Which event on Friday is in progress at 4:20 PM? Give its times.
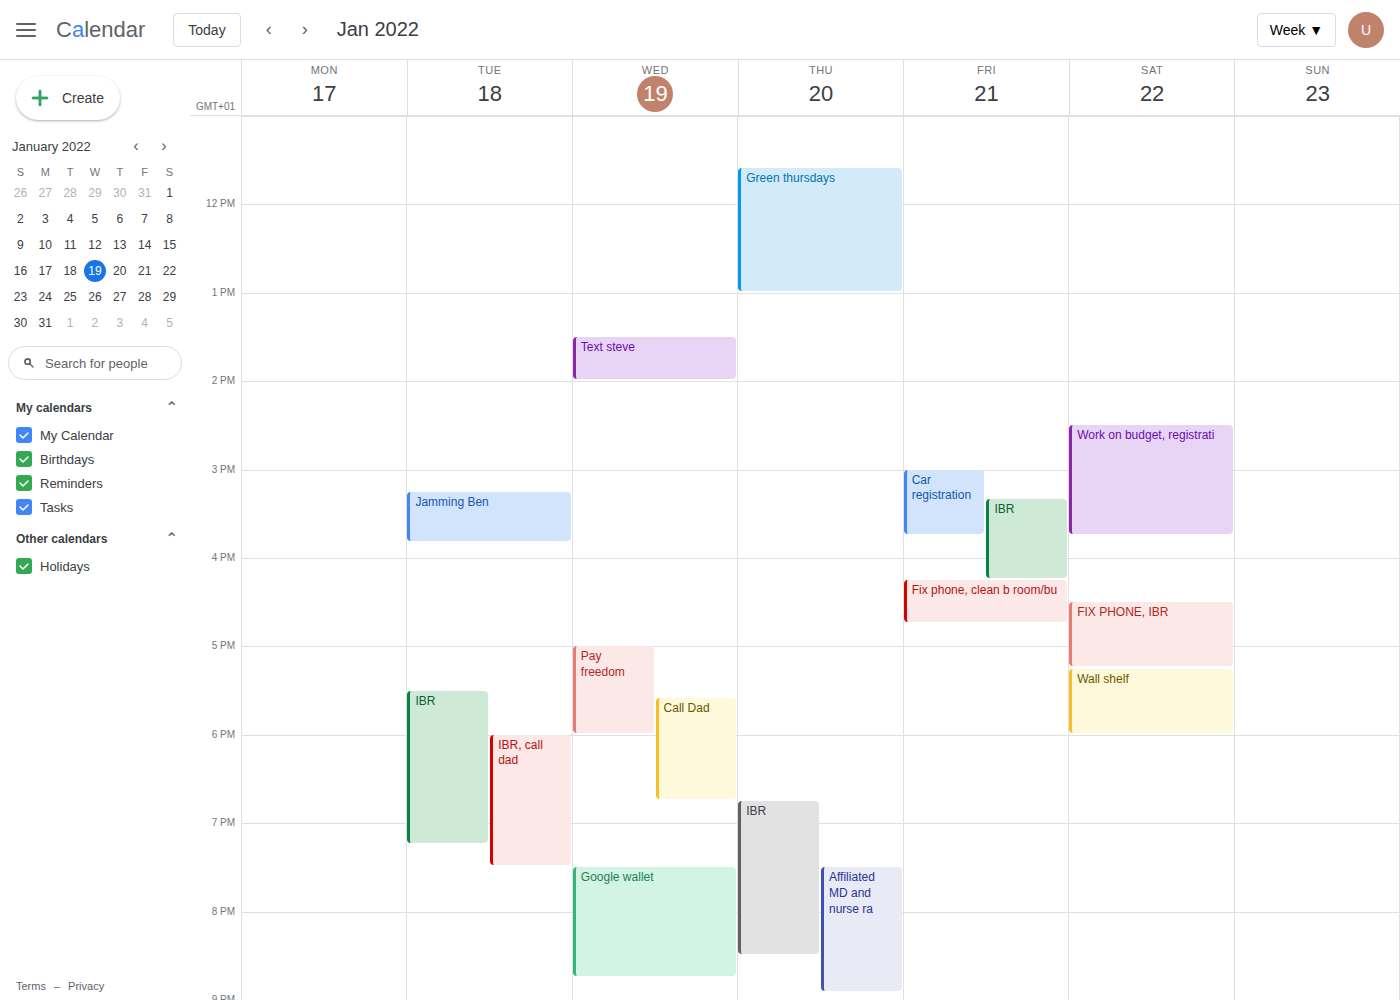
"Fix phone, clean b room/bu", 4:15 PM to 4:45 PM